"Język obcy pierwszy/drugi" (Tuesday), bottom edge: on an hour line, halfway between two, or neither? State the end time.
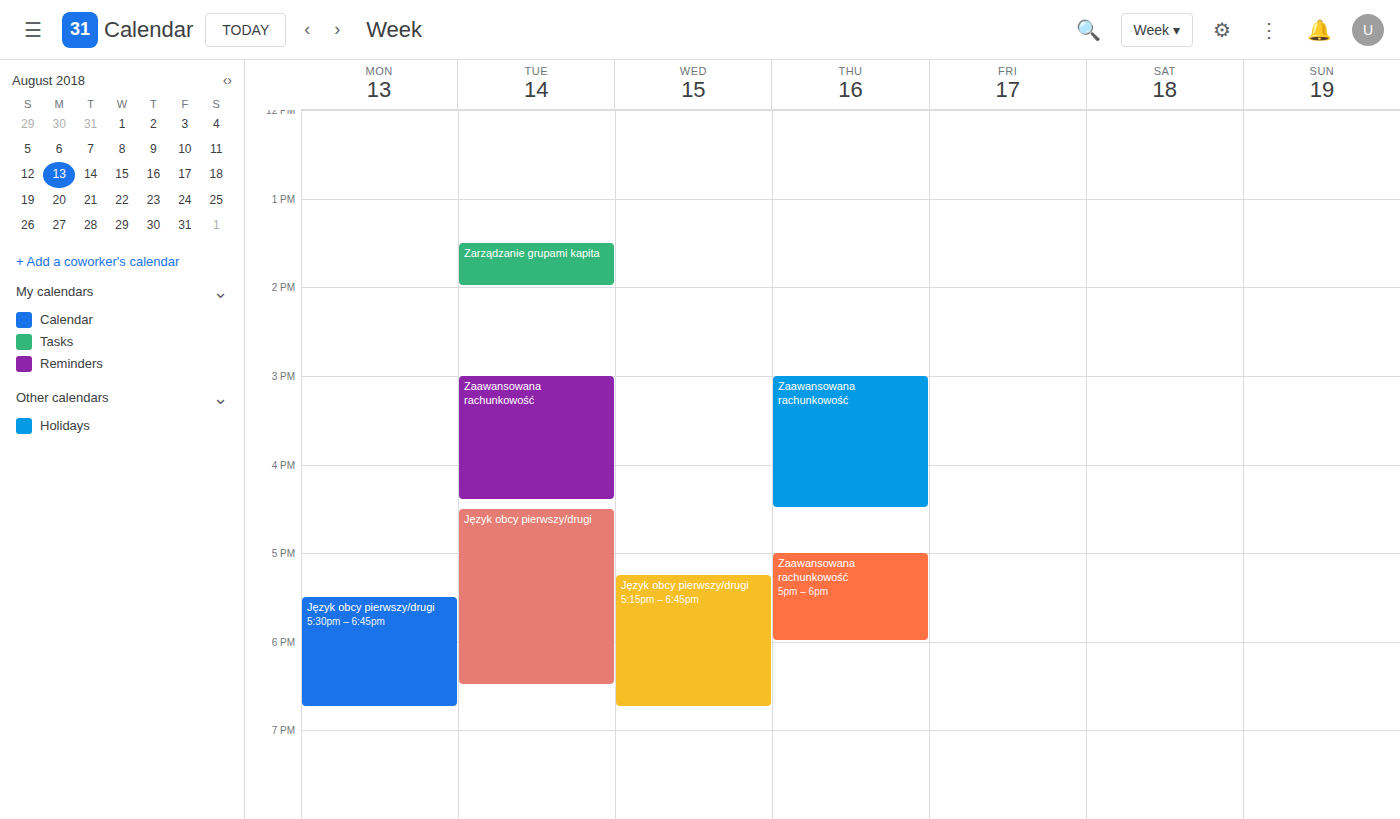
6:30 PM -- halfway between the 6 PM and 7 PM lines.